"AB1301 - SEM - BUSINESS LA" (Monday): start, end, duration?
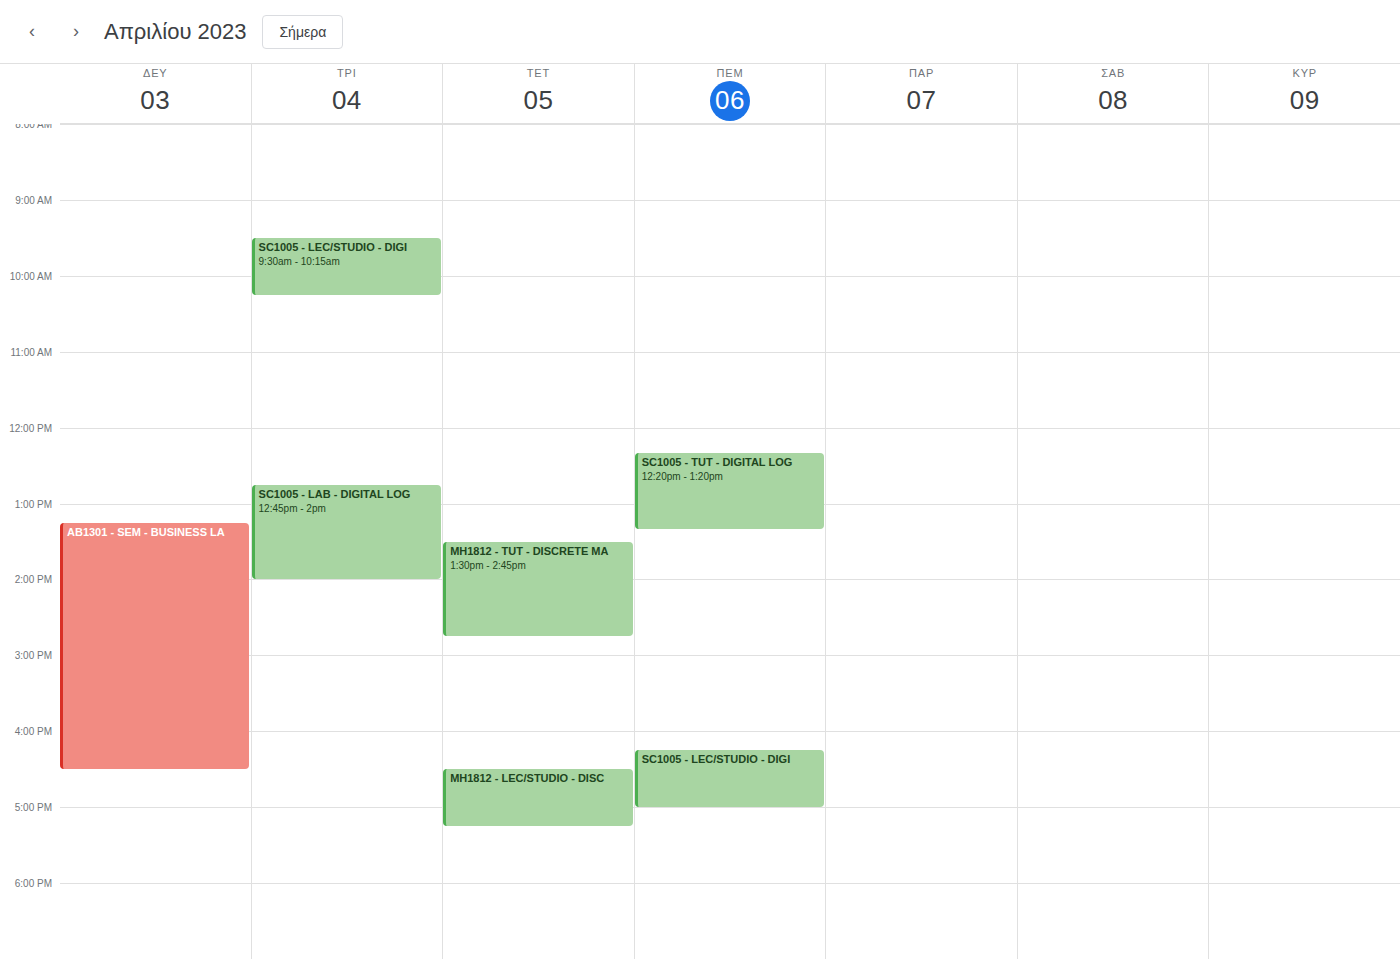
13:15 to 16:30, 3 hours 15 minutes